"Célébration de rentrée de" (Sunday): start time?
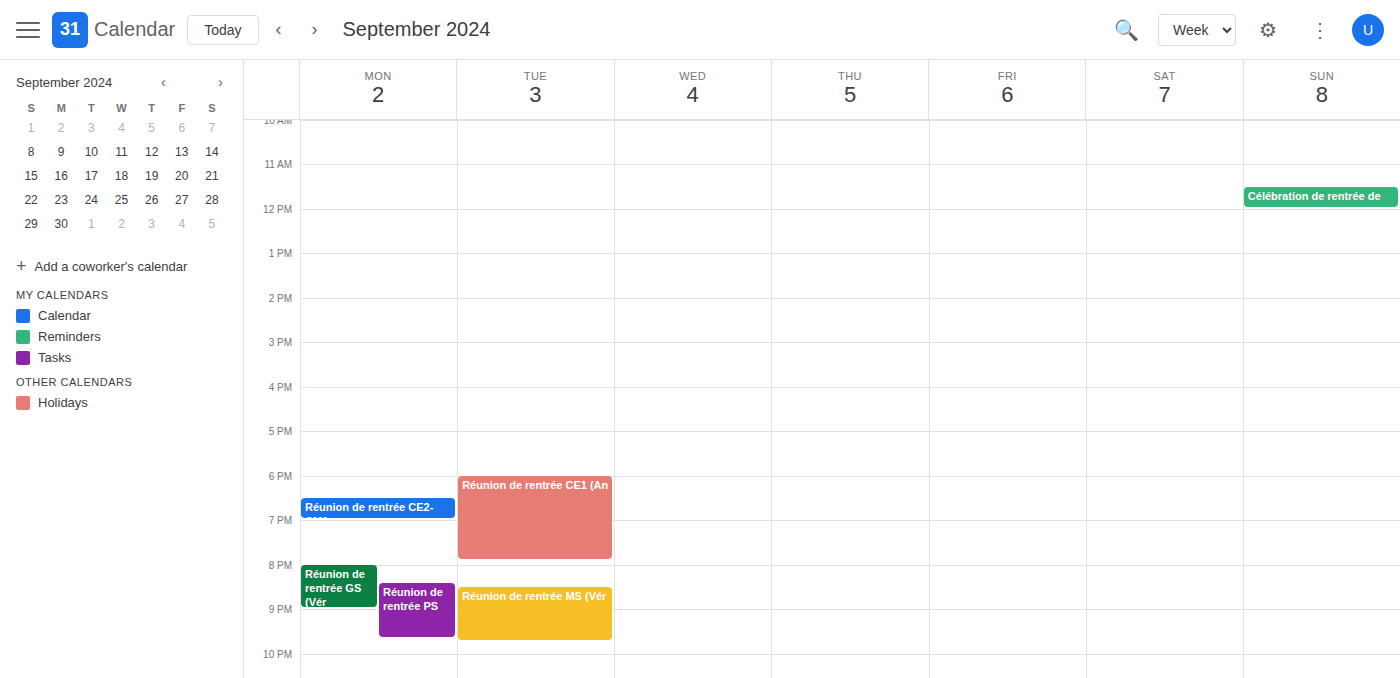
11:30 AM